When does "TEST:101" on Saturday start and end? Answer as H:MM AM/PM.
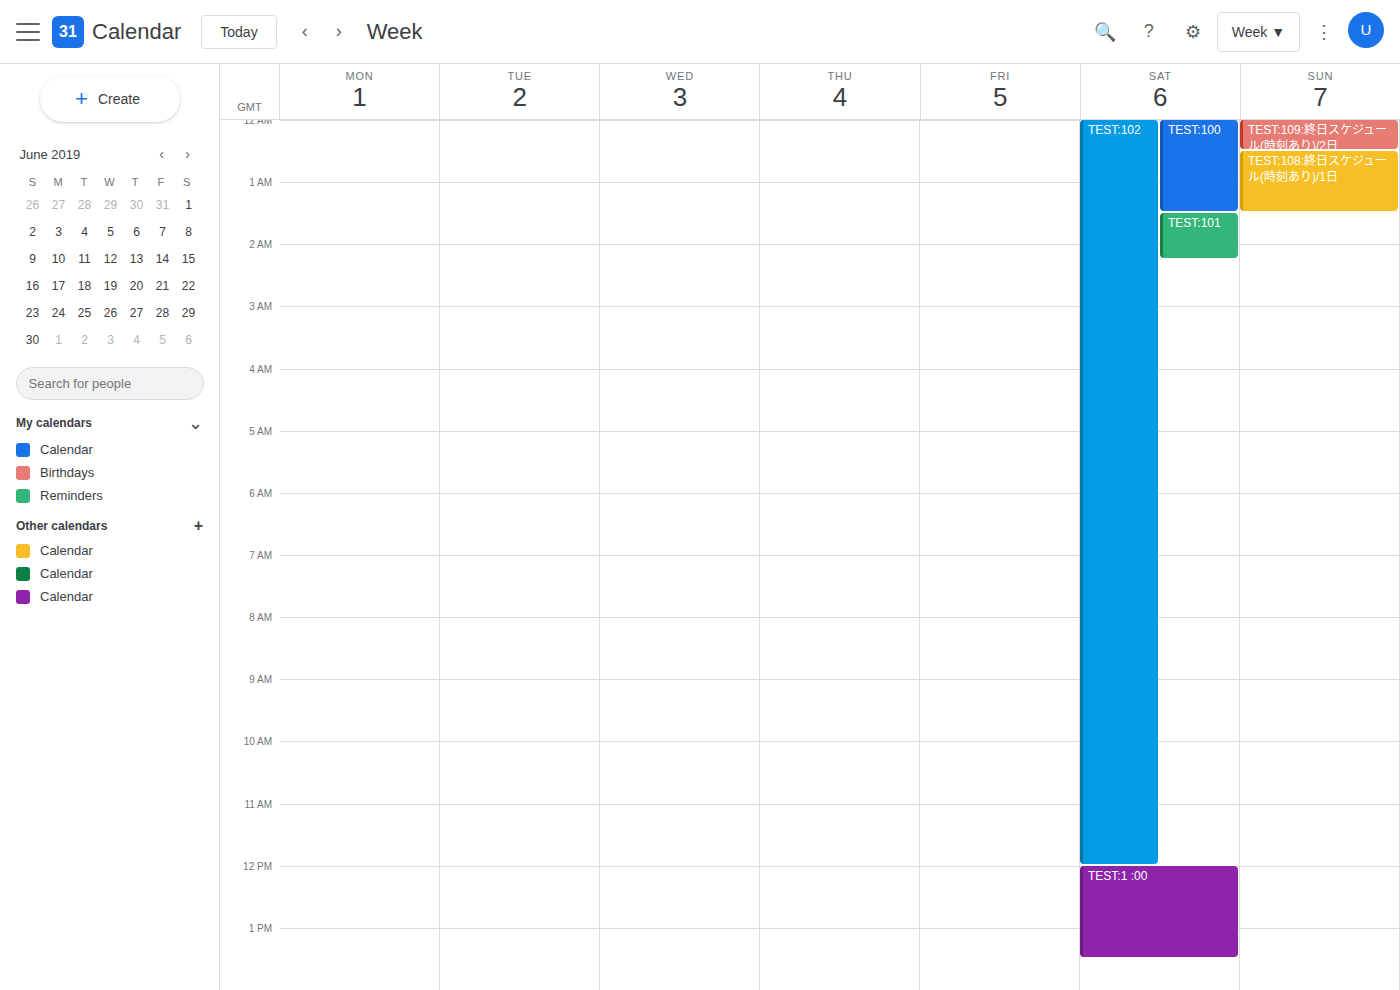
1:30 AM to 2:15 AM